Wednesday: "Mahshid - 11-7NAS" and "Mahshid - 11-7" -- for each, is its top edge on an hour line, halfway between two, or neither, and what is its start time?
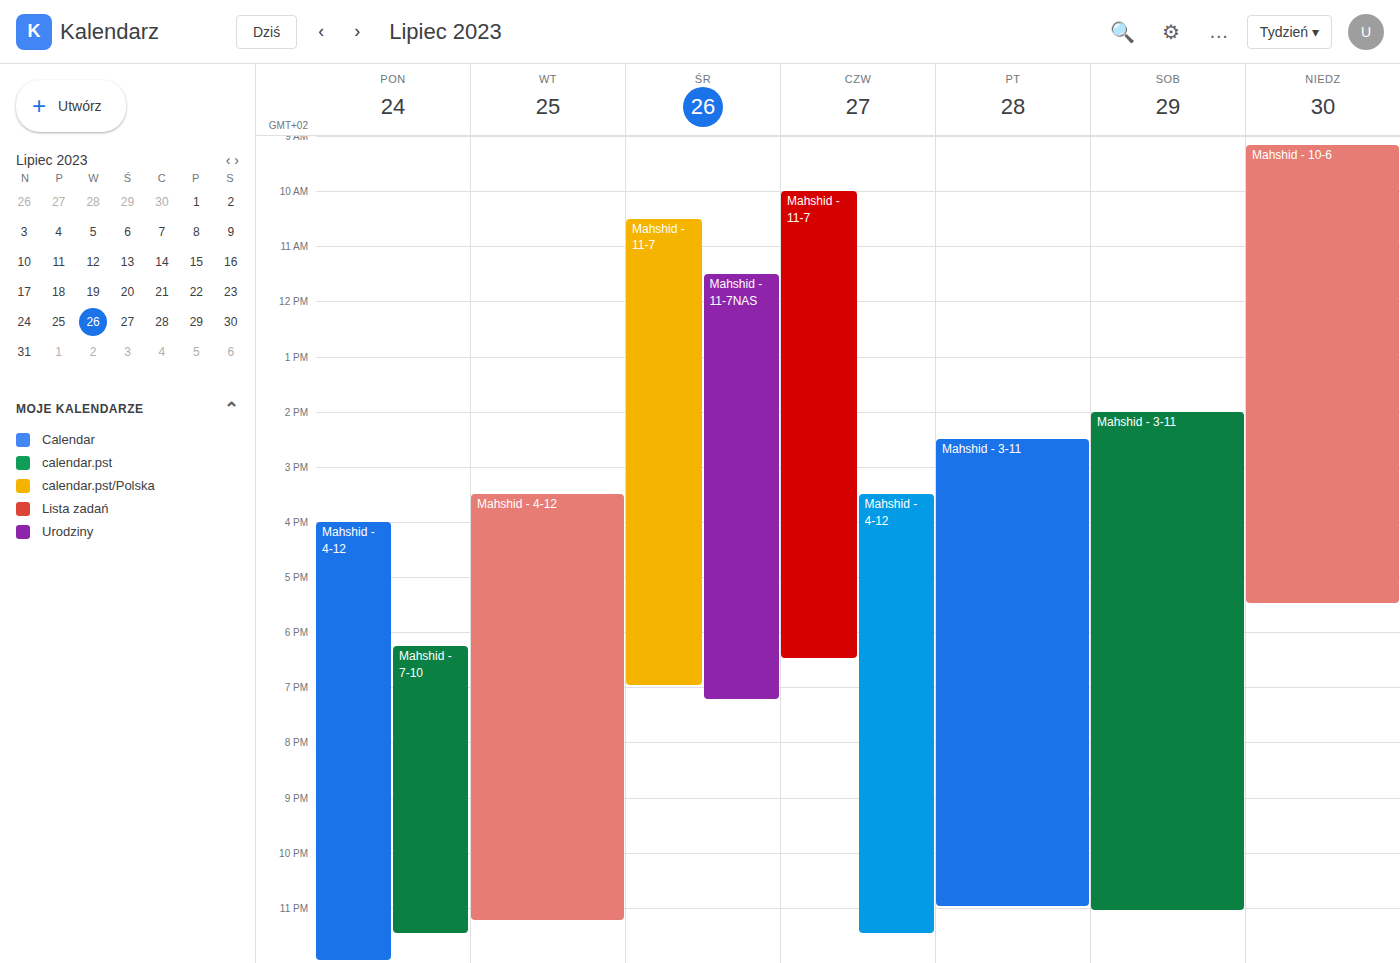
"Mahshid - 11-7NAS": 11:30 AM, halfway between the 11 AM and 12 PM lines. "Mahshid - 11-7": 10:30 AM, halfway between the 10 AM and 11 AM lines.